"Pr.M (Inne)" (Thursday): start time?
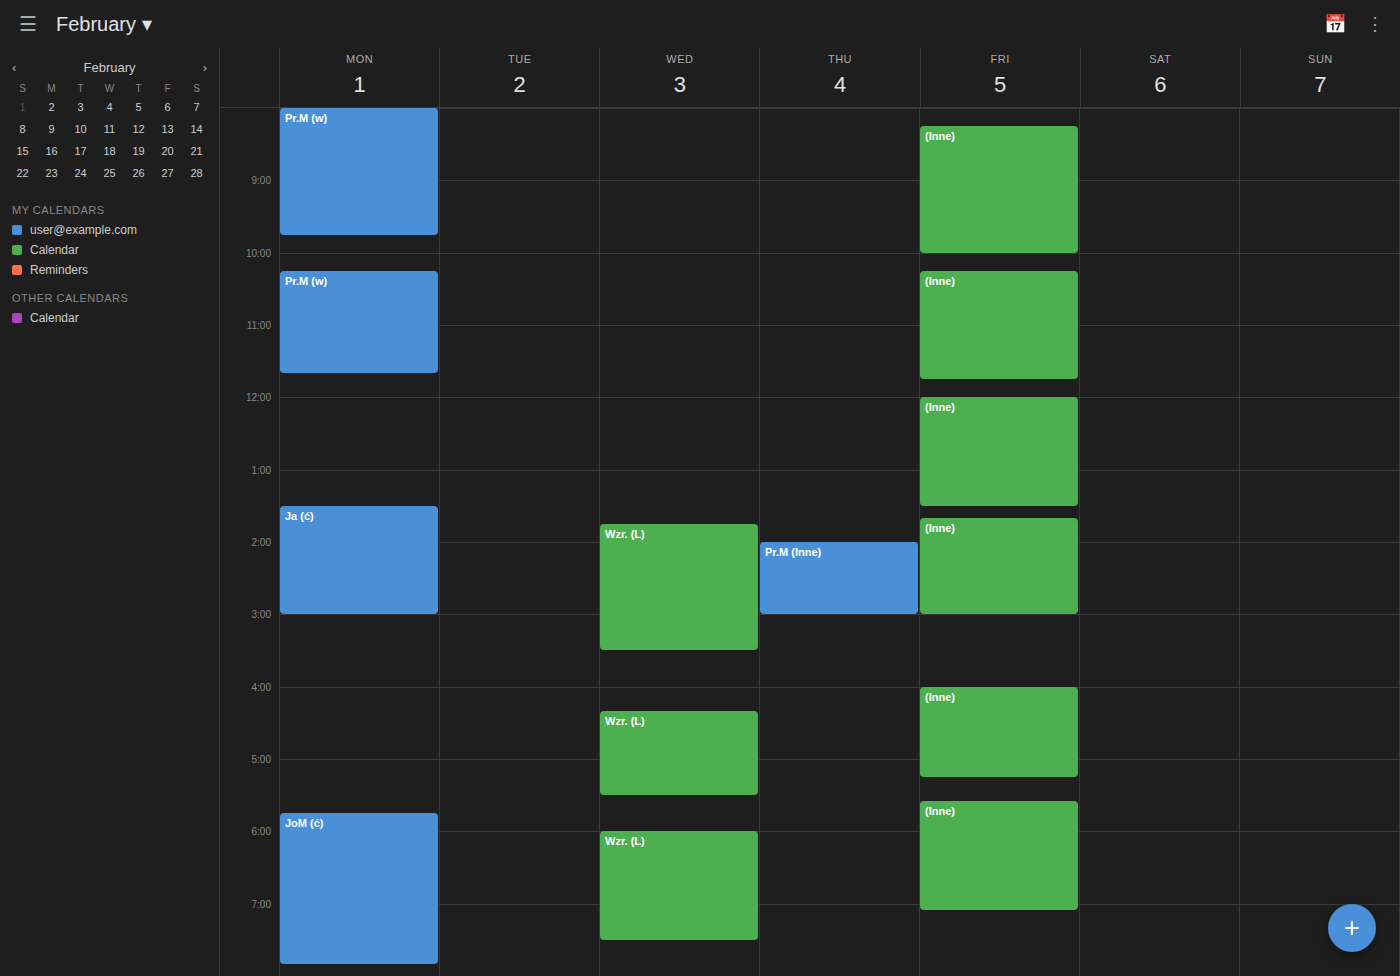
2:00 PM